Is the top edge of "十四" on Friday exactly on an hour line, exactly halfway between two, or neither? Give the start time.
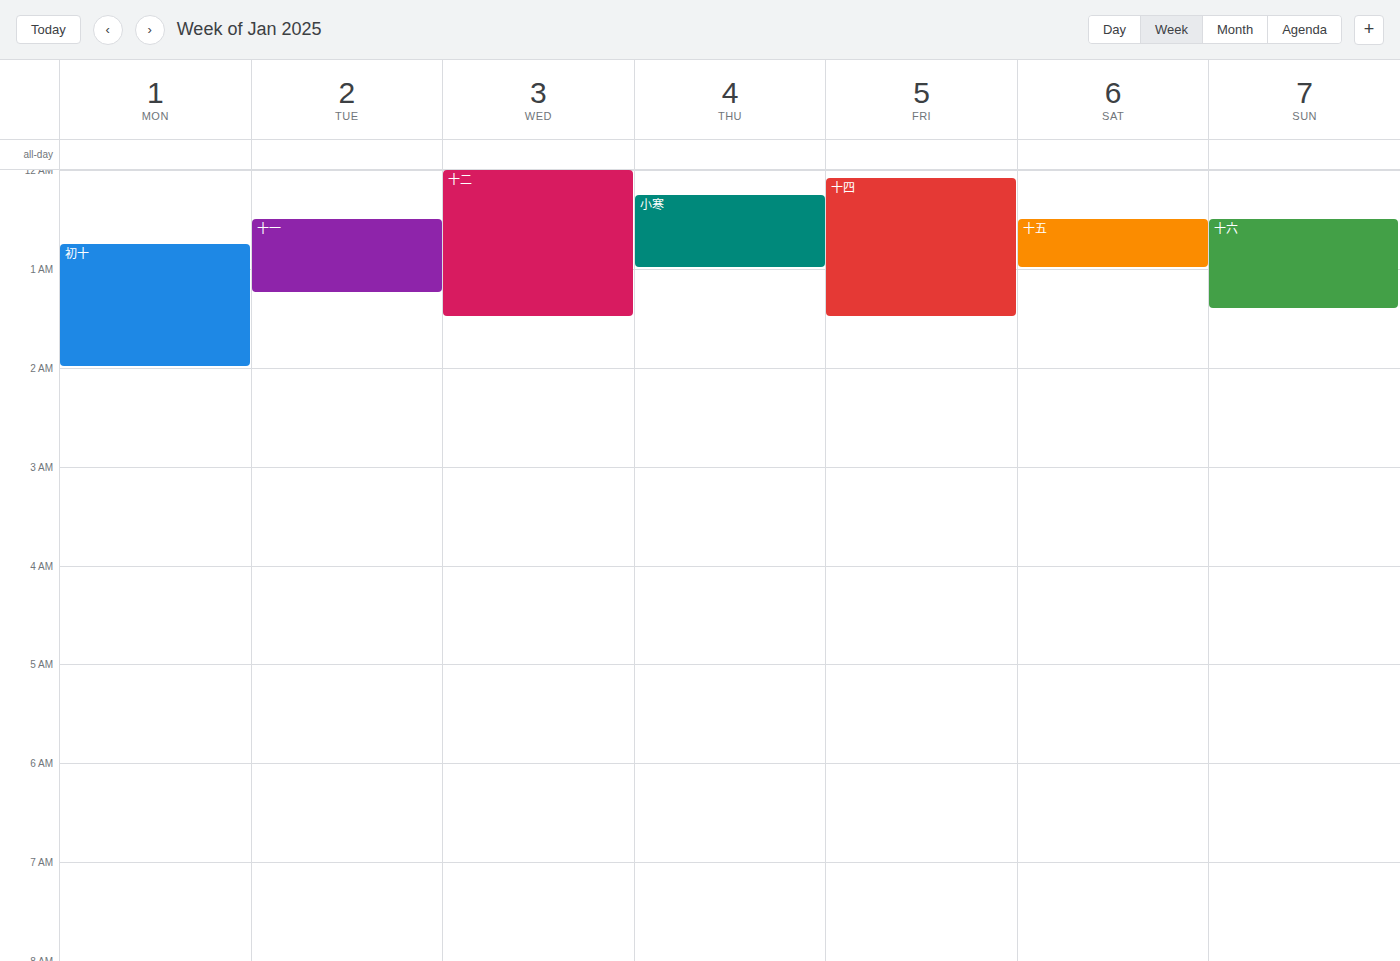
12:05 AM -- neither: 5 minutes below the 12 AM line and 55 minutes above the 1 AM line.